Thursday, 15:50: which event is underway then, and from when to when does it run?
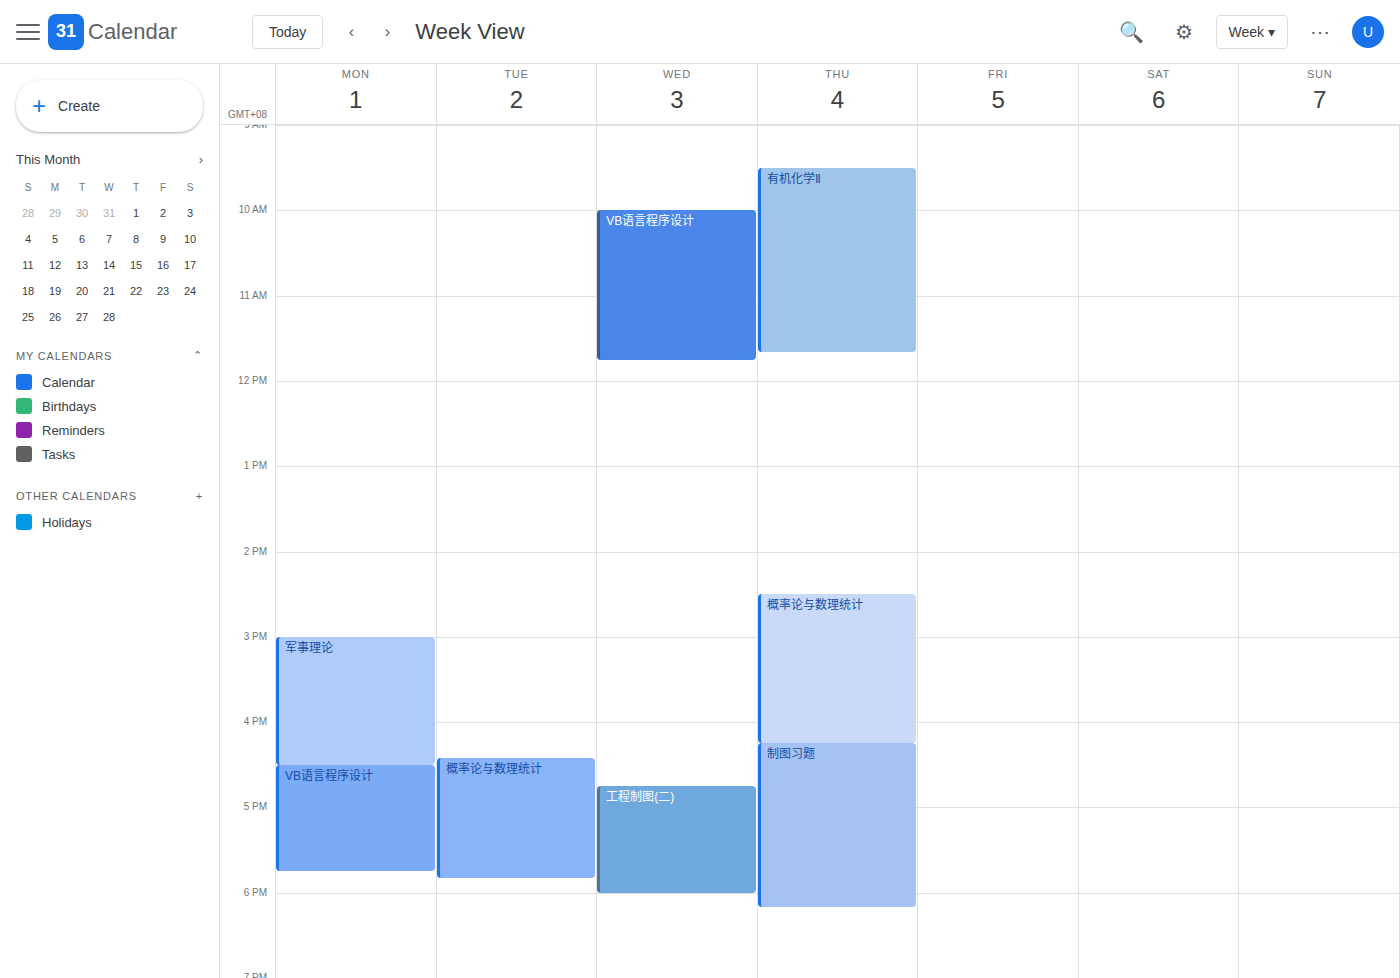
"概率论与数理统计", 14:30 to 16:15